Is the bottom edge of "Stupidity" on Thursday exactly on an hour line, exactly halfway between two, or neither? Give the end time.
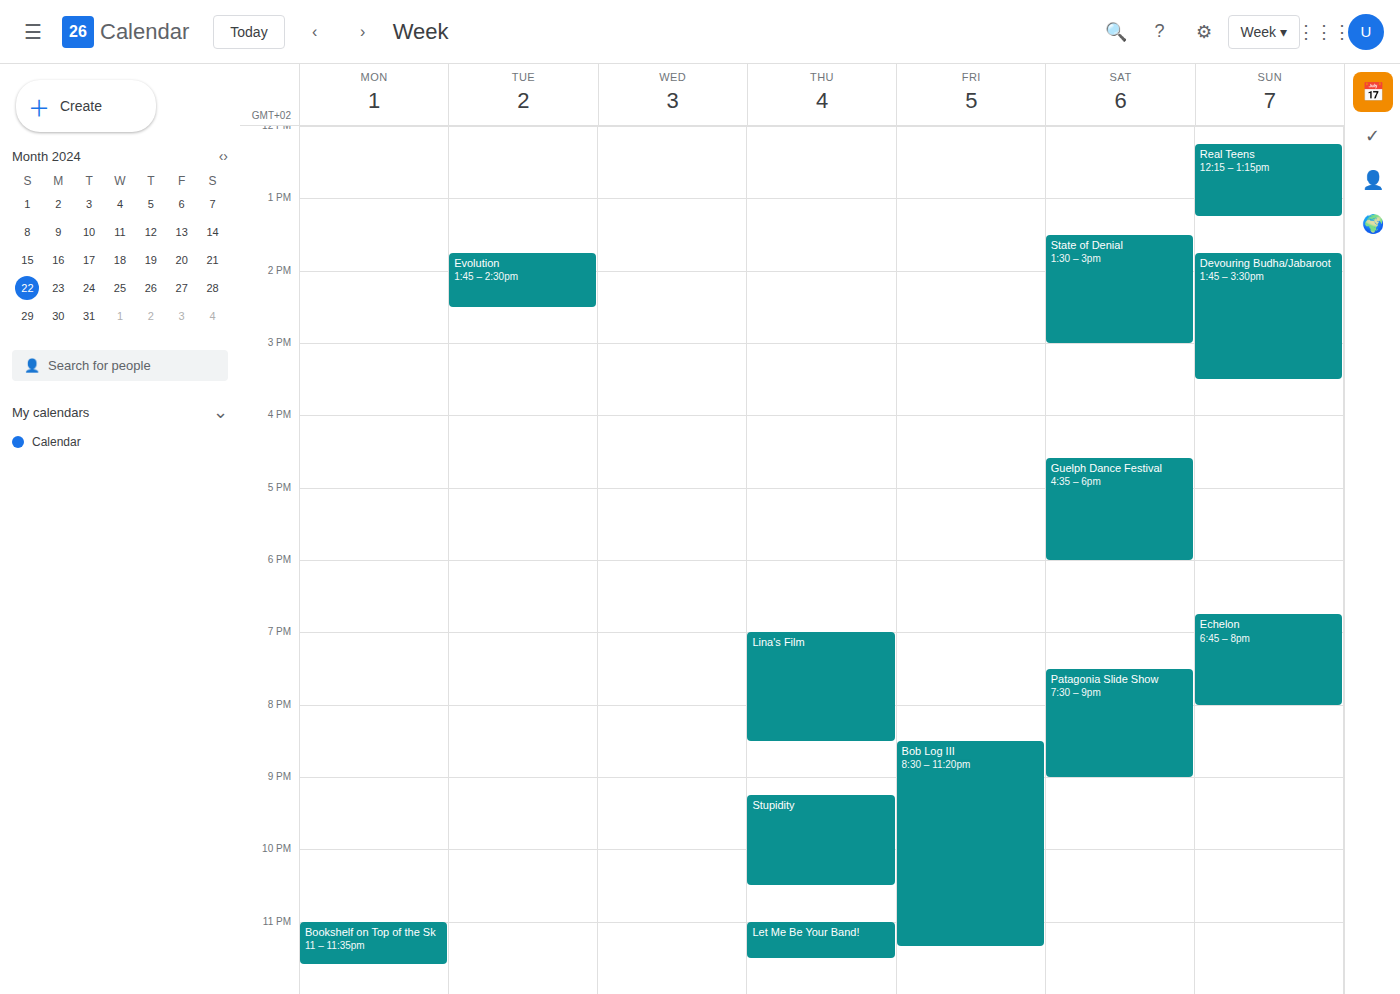
10:30 PM -- halfway between the 10 PM and 11 PM lines.